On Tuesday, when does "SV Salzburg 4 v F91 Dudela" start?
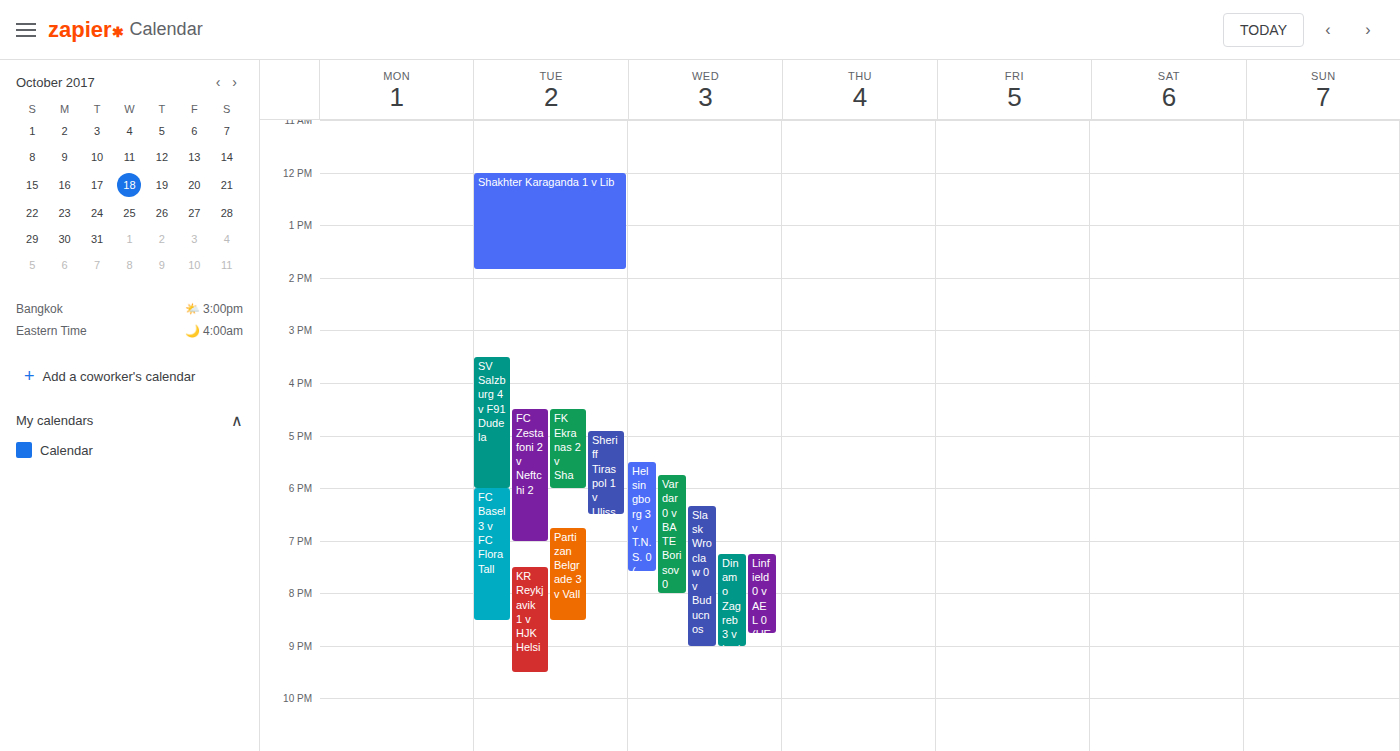
3:30 PM